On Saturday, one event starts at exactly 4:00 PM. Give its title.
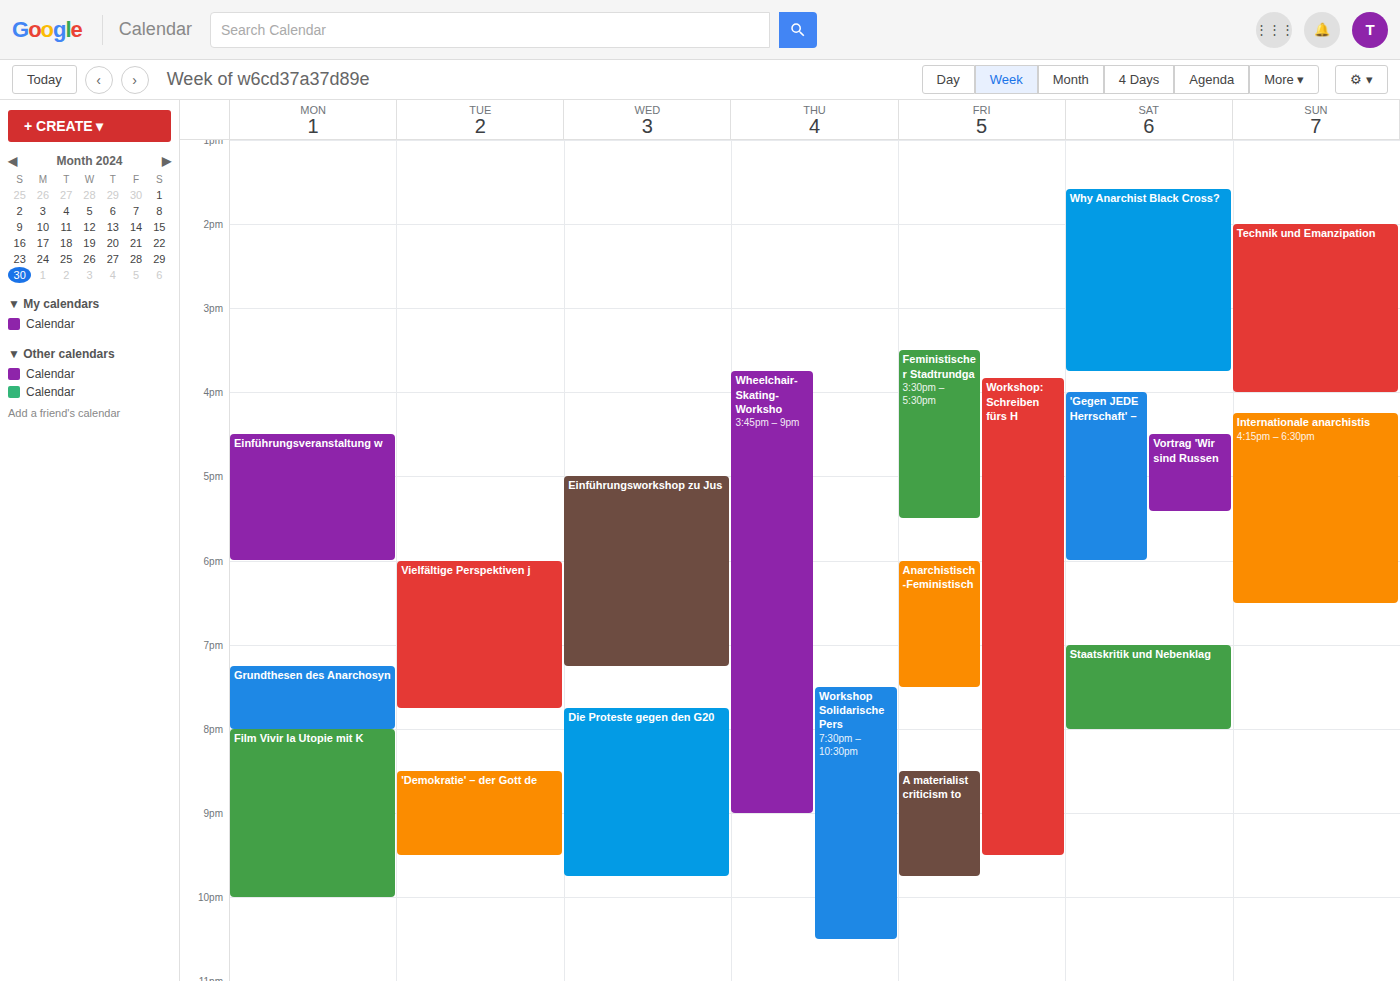
"'Gegen JEDE Herrschaft' –"